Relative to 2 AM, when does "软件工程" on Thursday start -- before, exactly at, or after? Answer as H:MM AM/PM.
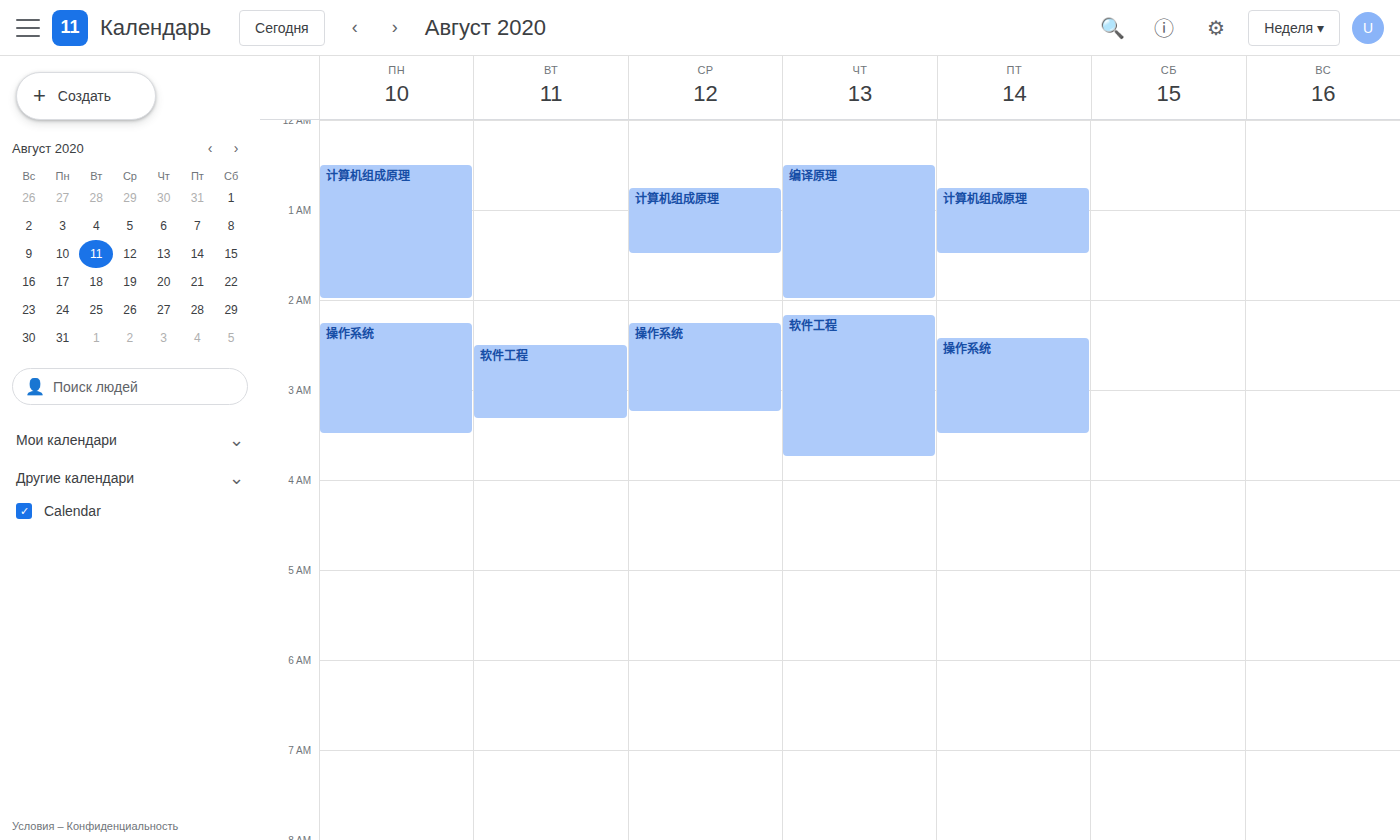
2:10 AM -- after 2 AM, 10 minutes below the 2 AM line.